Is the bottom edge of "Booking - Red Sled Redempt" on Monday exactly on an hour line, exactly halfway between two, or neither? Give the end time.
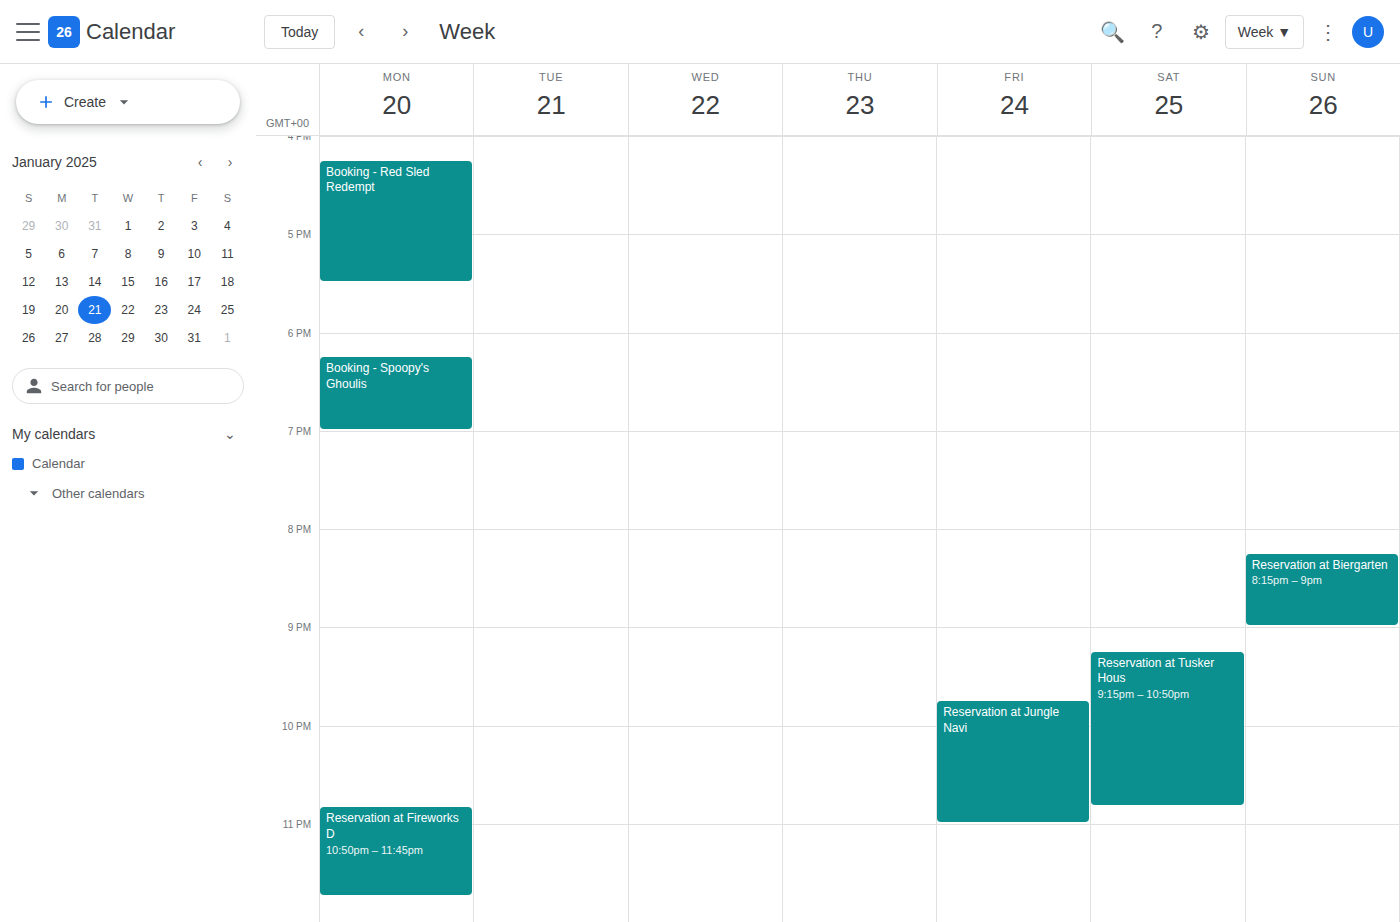
5:30 PM -- halfway between the 5 PM and 6 PM lines.